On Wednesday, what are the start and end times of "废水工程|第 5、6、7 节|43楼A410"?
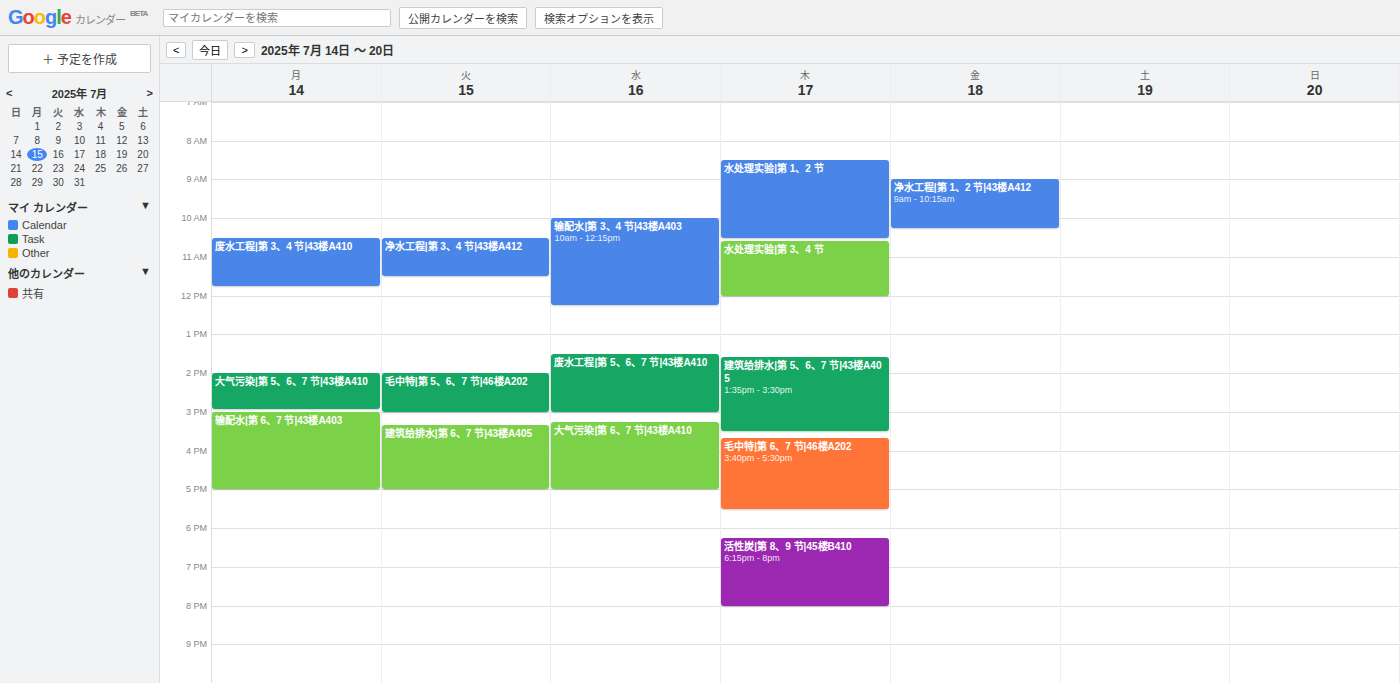
1:30 PM to 3:00 PM